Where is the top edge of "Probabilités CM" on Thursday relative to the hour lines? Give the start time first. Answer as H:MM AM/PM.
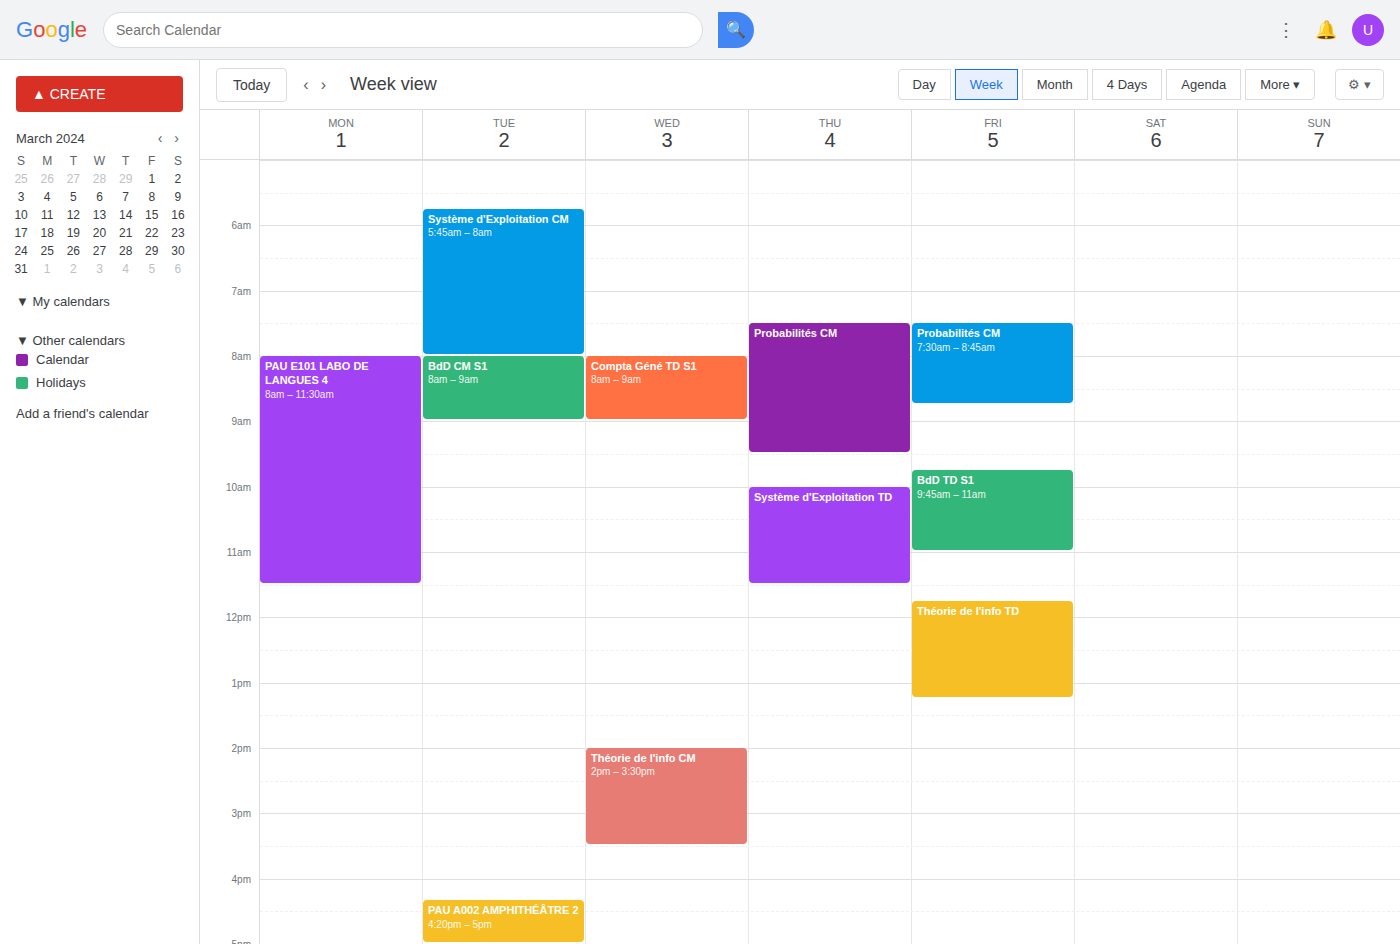
7:30 AM -- halfway between the 7 AM and 8 AM lines.